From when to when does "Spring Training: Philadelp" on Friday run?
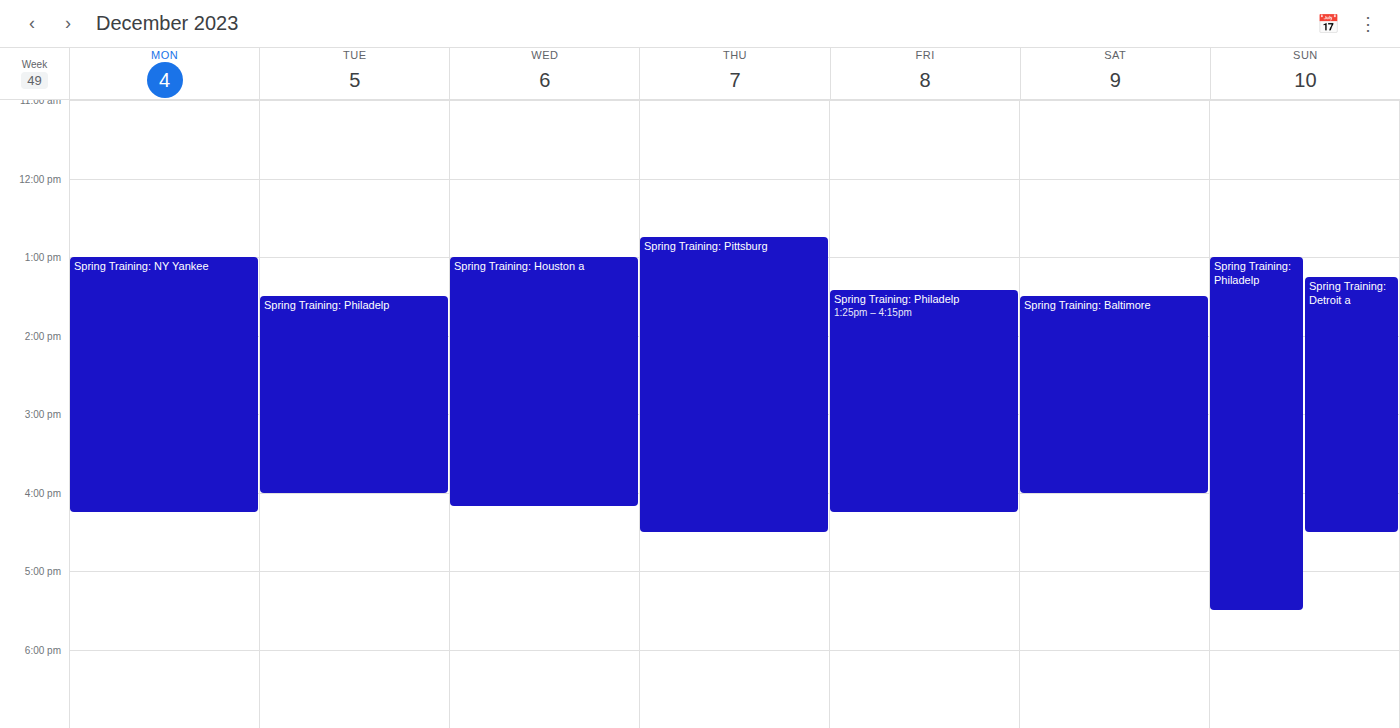
1:25 PM to 4:15 PM